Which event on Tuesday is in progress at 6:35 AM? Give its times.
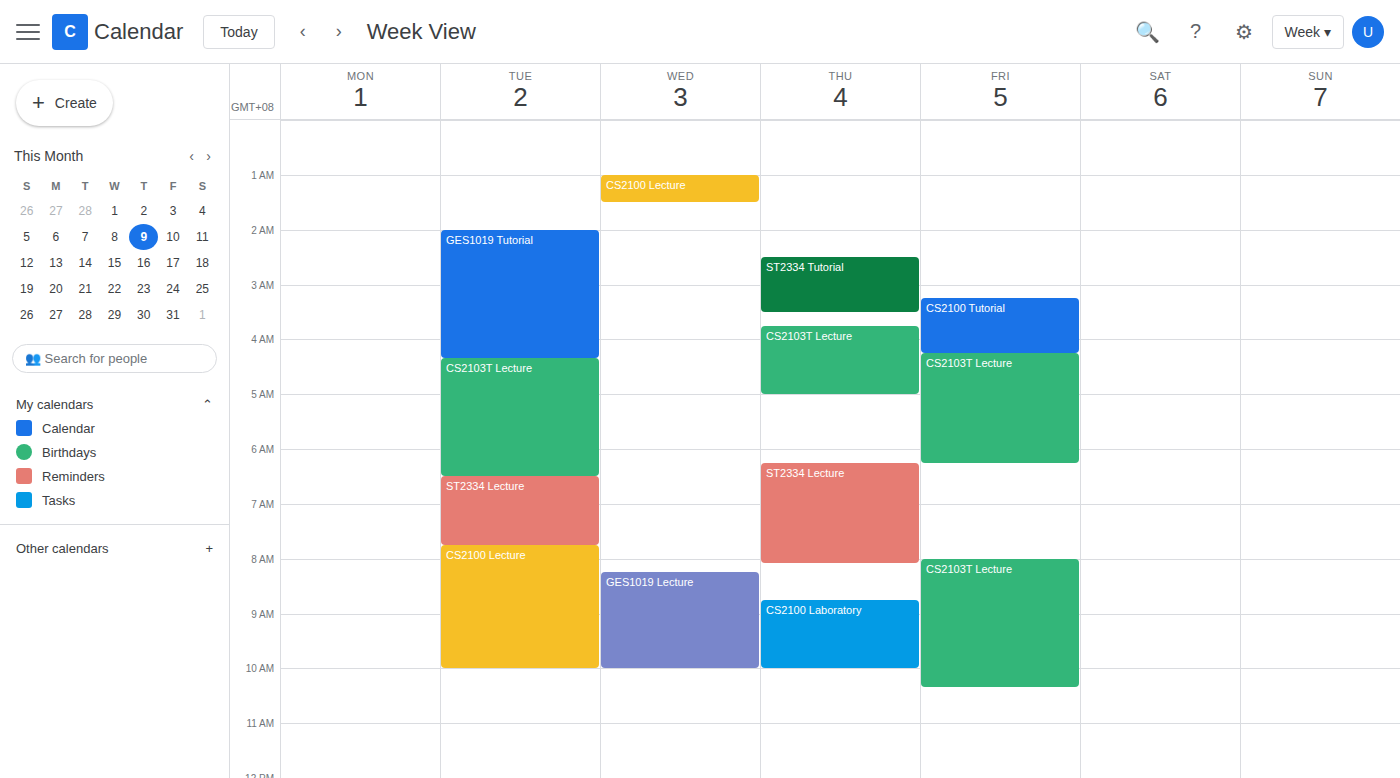
"ST2334 Lecture", 6:30 AM to 7:45 AM